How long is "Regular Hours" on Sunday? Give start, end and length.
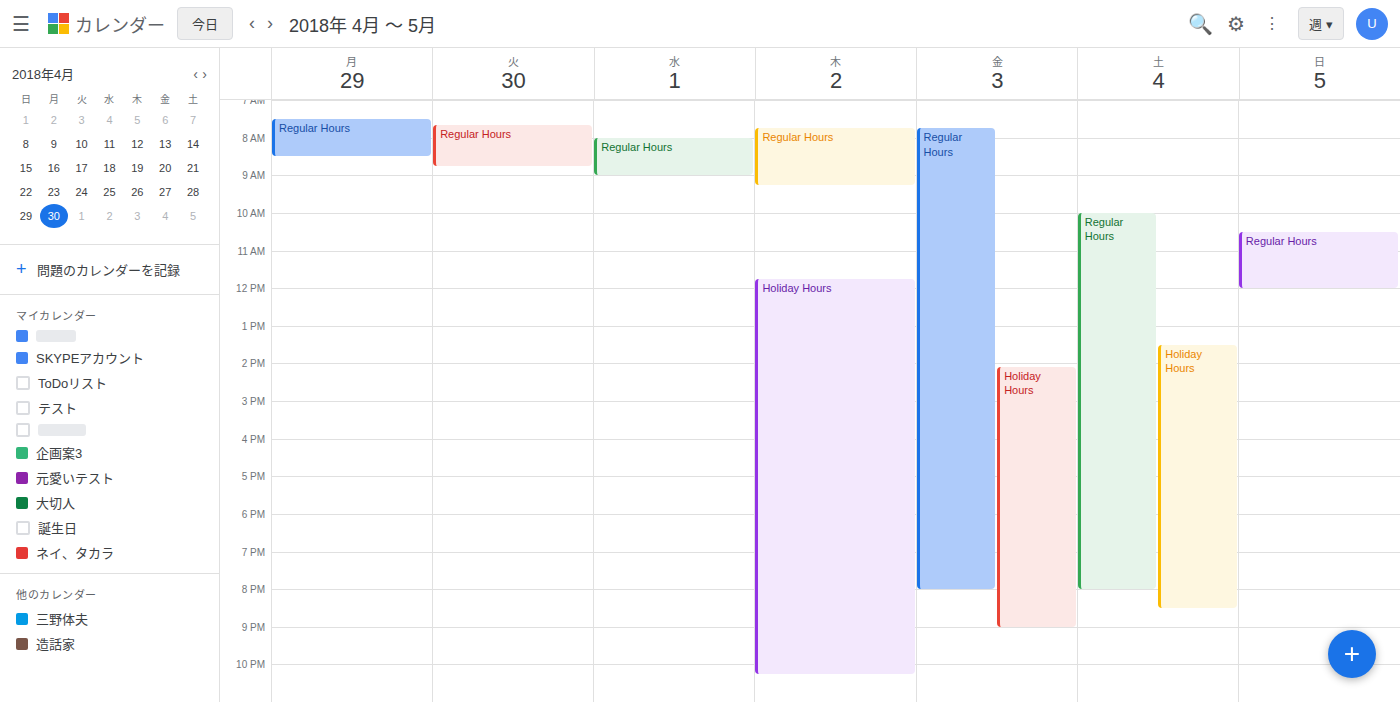
10:30 AM to 12:00 PM, 1 hour 30 minutes